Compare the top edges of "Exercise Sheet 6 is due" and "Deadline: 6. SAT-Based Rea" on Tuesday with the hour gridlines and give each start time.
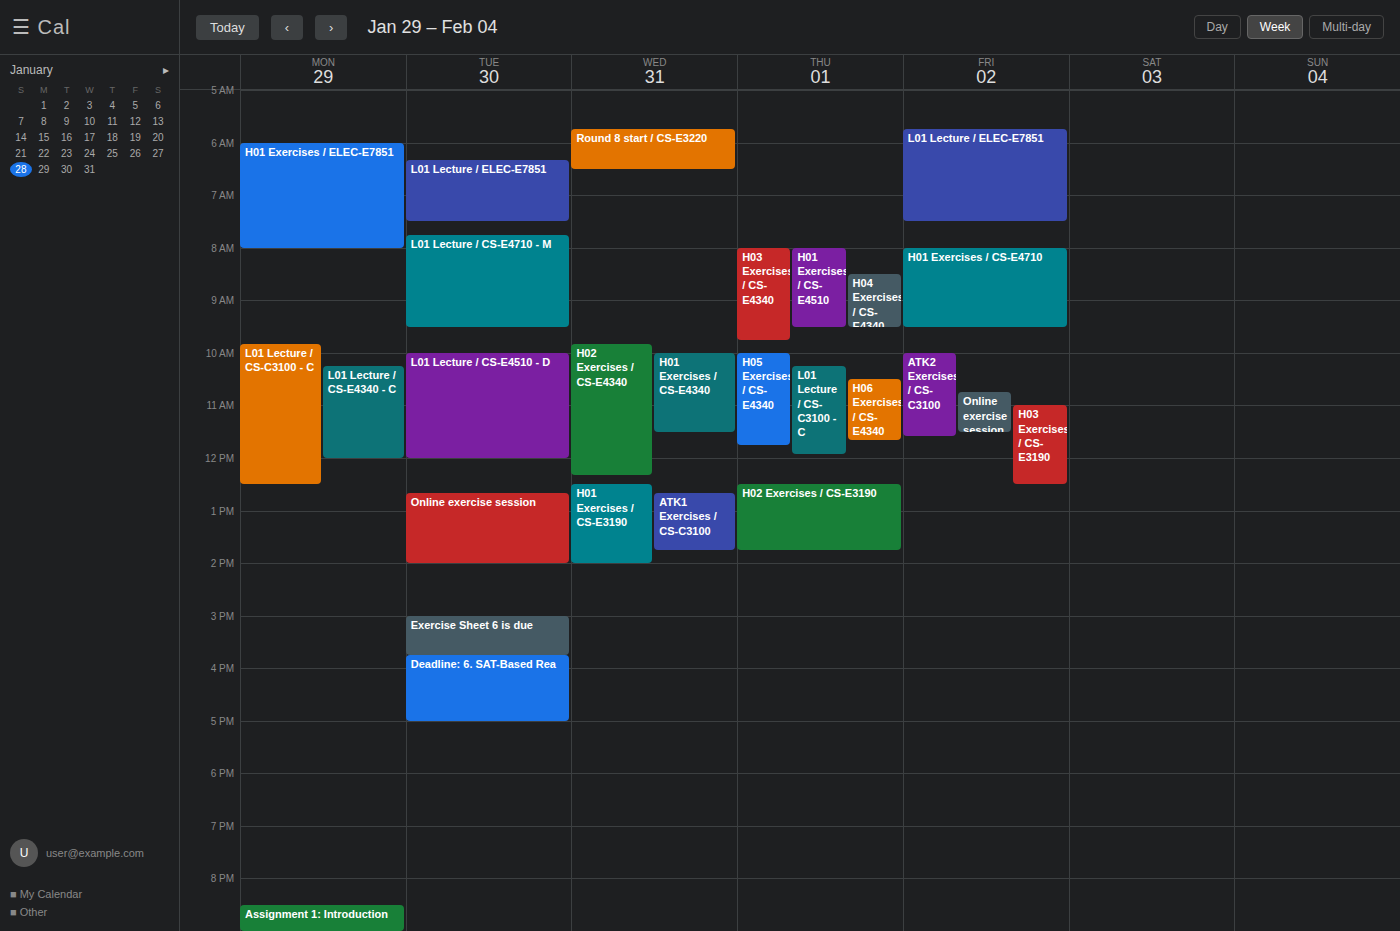
"Exercise Sheet 6 is due": 3:00 PM, exactly on the 3 PM line. "Deadline: 6. SAT-Based Rea": 3:45 PM, neither: three quarters of the way from the 3 PM line to the 4 PM line.